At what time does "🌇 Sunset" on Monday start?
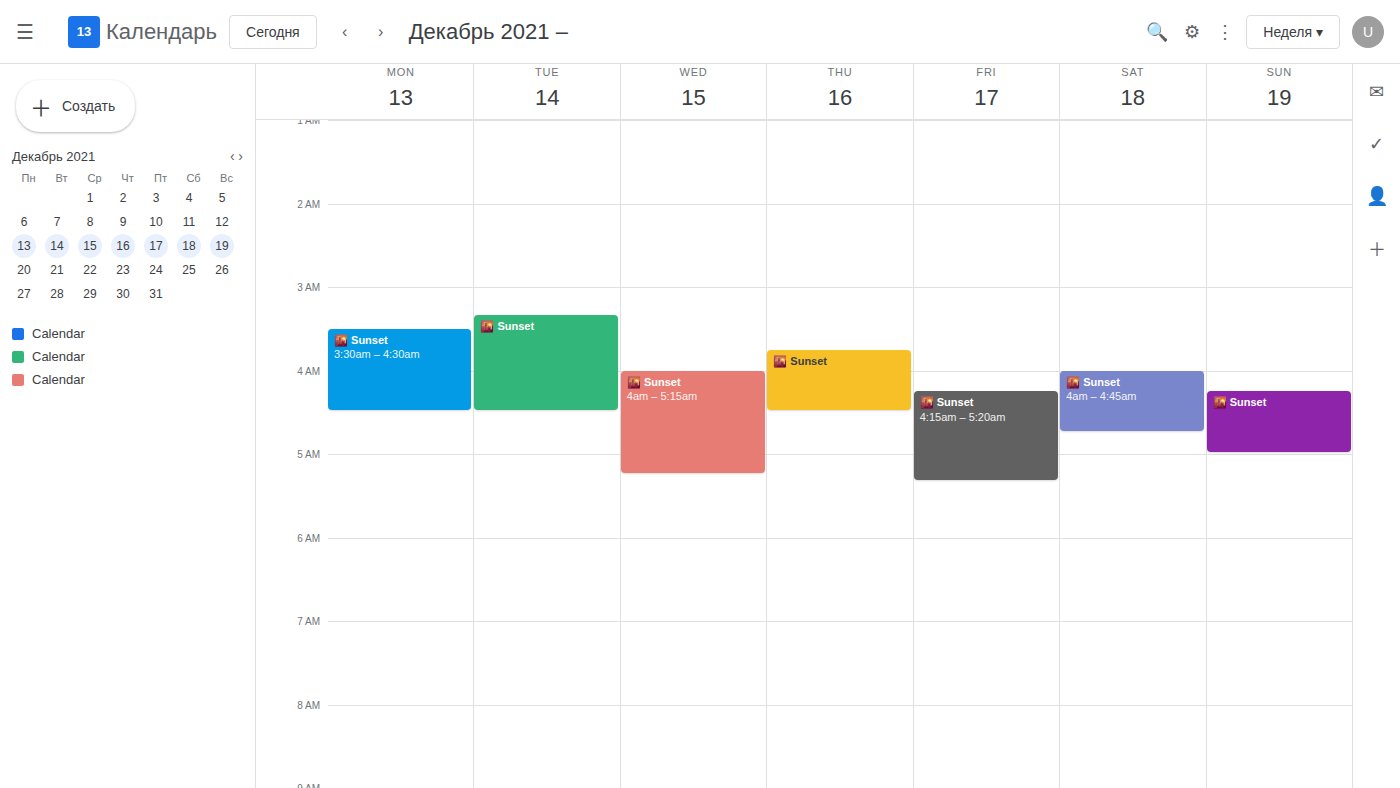
3:30 AM